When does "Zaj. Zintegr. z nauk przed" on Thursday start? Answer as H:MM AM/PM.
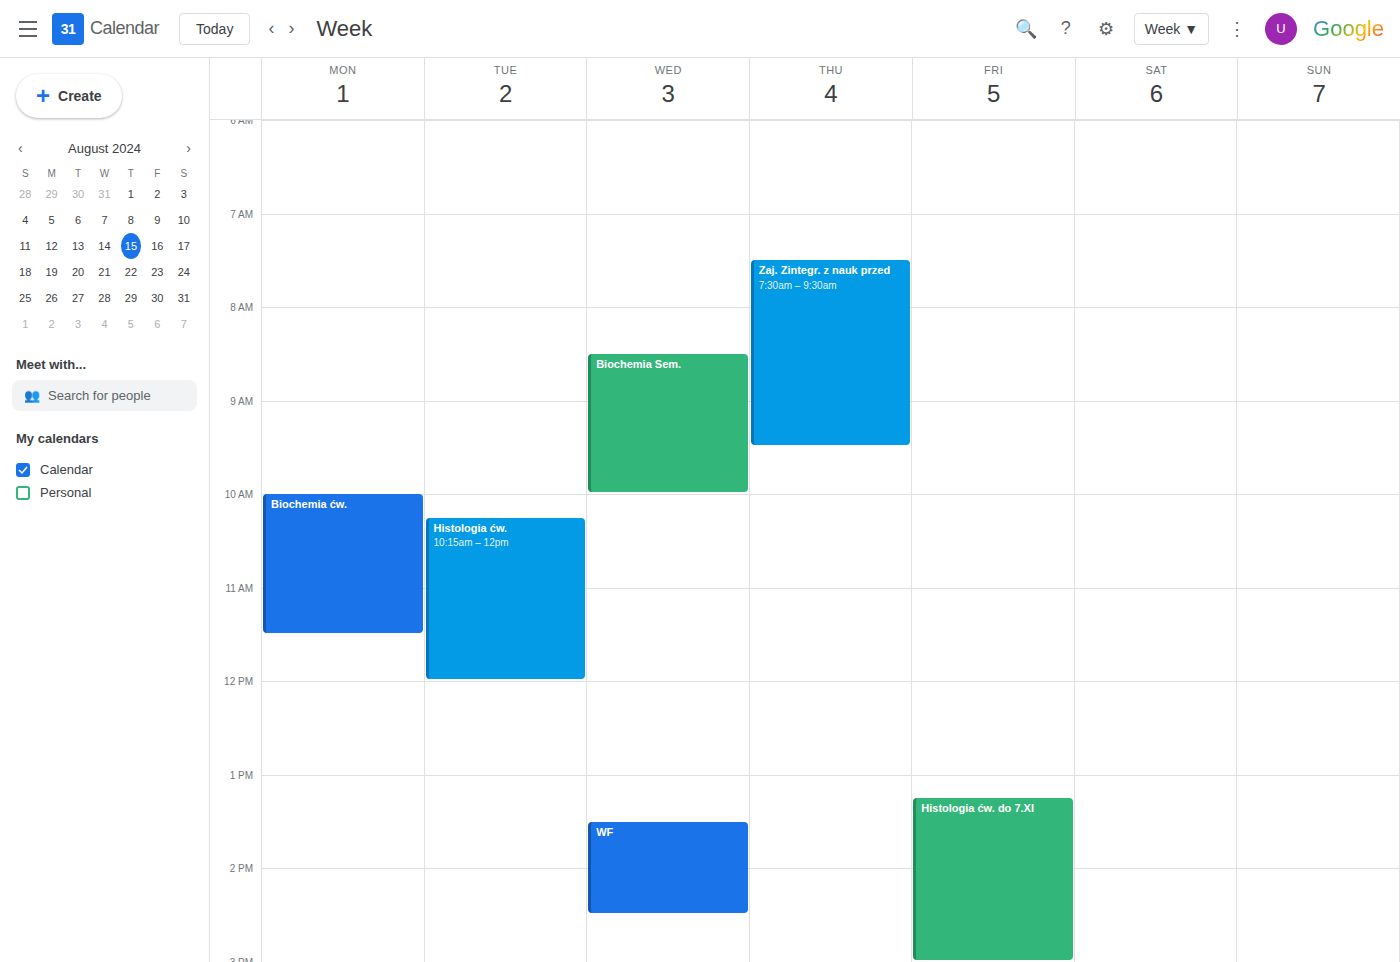
7:30 AM